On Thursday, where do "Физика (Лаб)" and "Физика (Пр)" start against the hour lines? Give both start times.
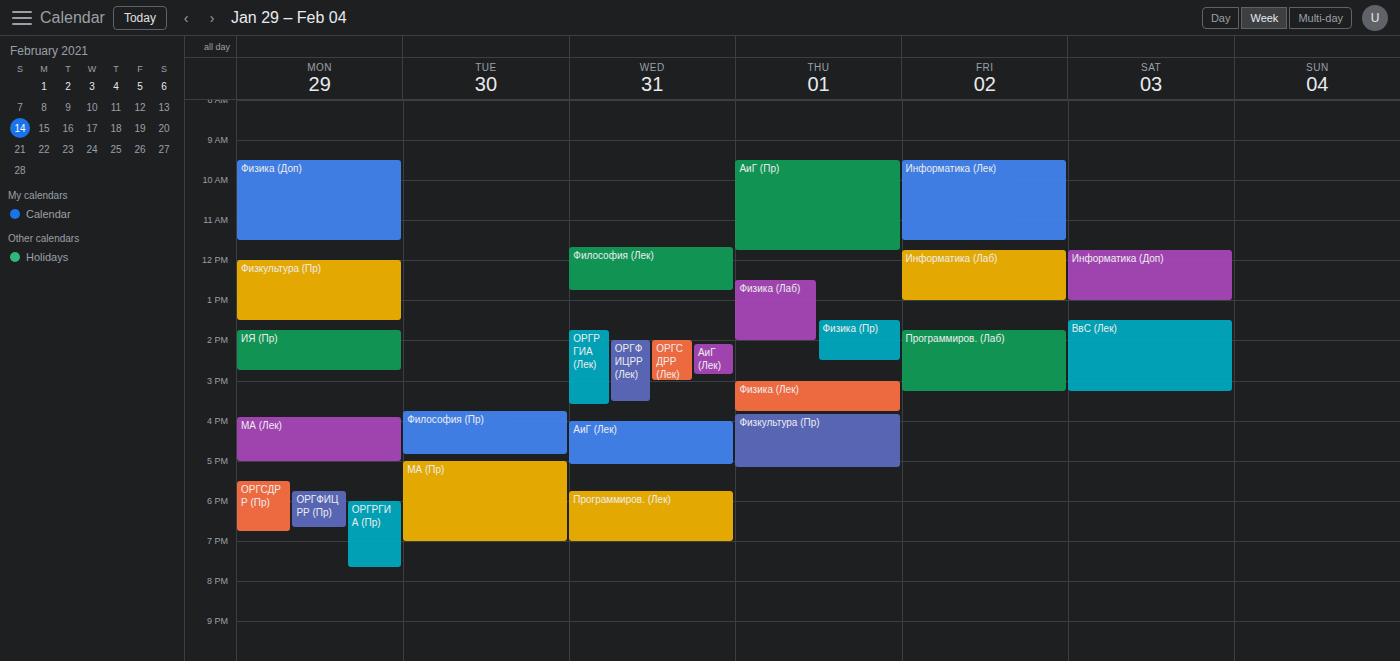
"Физика (Лаб)": 12:30, halfway between the 12:00 and 13:00 lines. "Физика (Пр)": 13:30, halfway between the 13:00 and 14:00 lines.